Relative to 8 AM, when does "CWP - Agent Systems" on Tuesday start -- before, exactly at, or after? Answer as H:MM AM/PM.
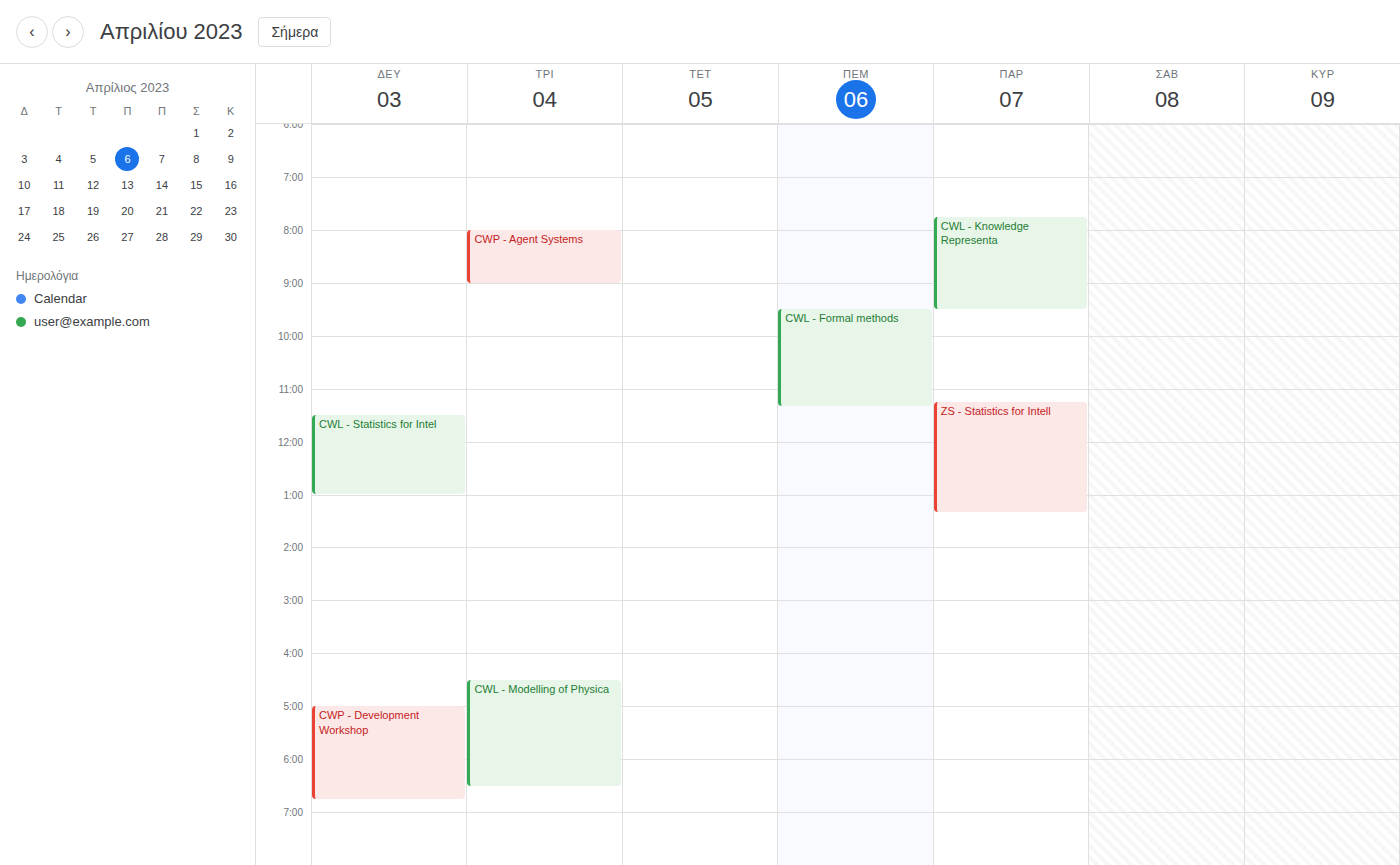
8:00 AM -- exactly at 8 AM, on the 8 AM line.